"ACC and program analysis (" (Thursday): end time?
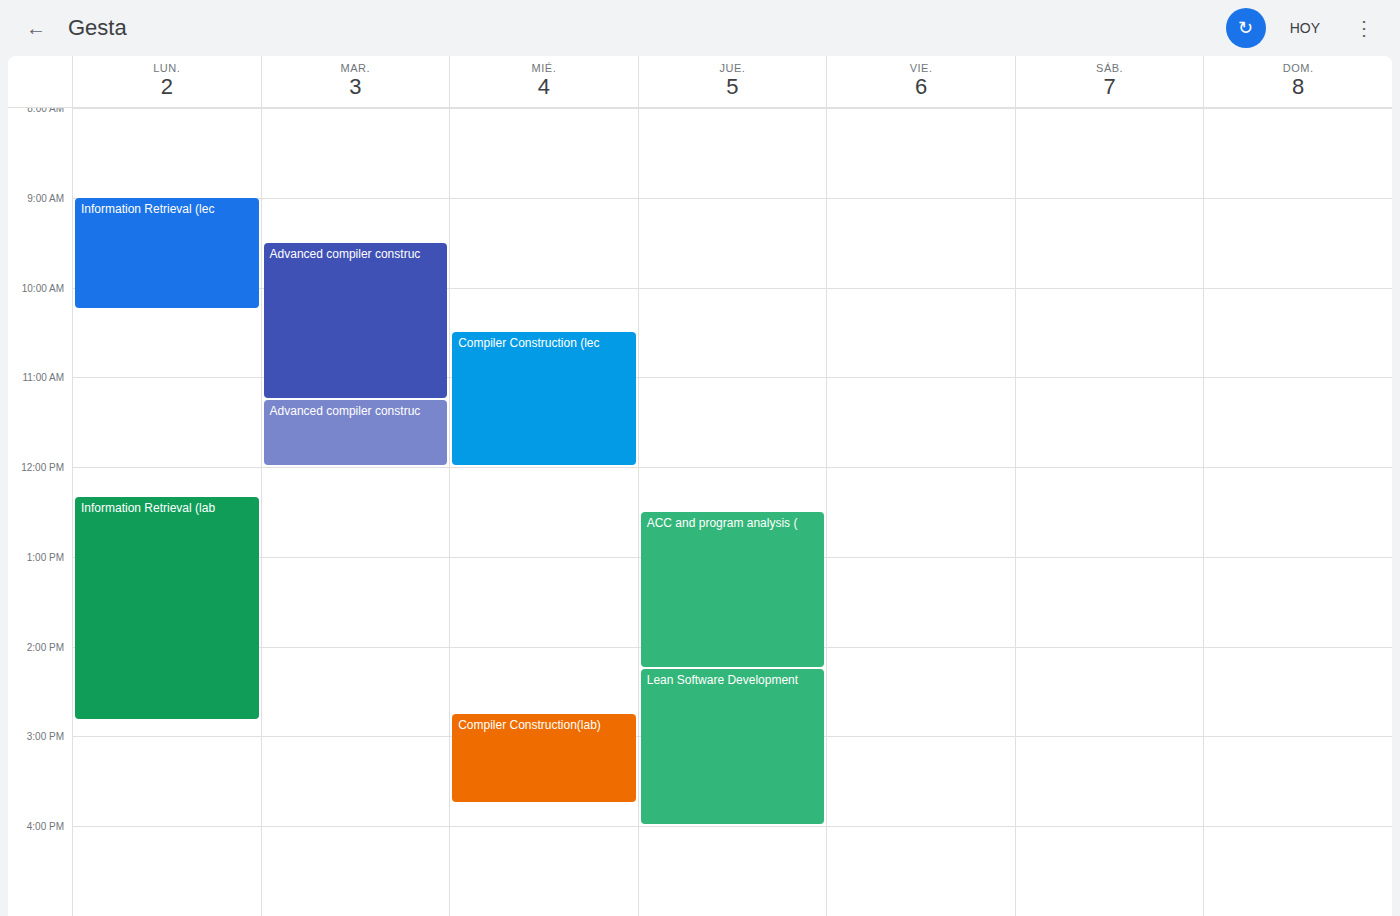
2:15 PM